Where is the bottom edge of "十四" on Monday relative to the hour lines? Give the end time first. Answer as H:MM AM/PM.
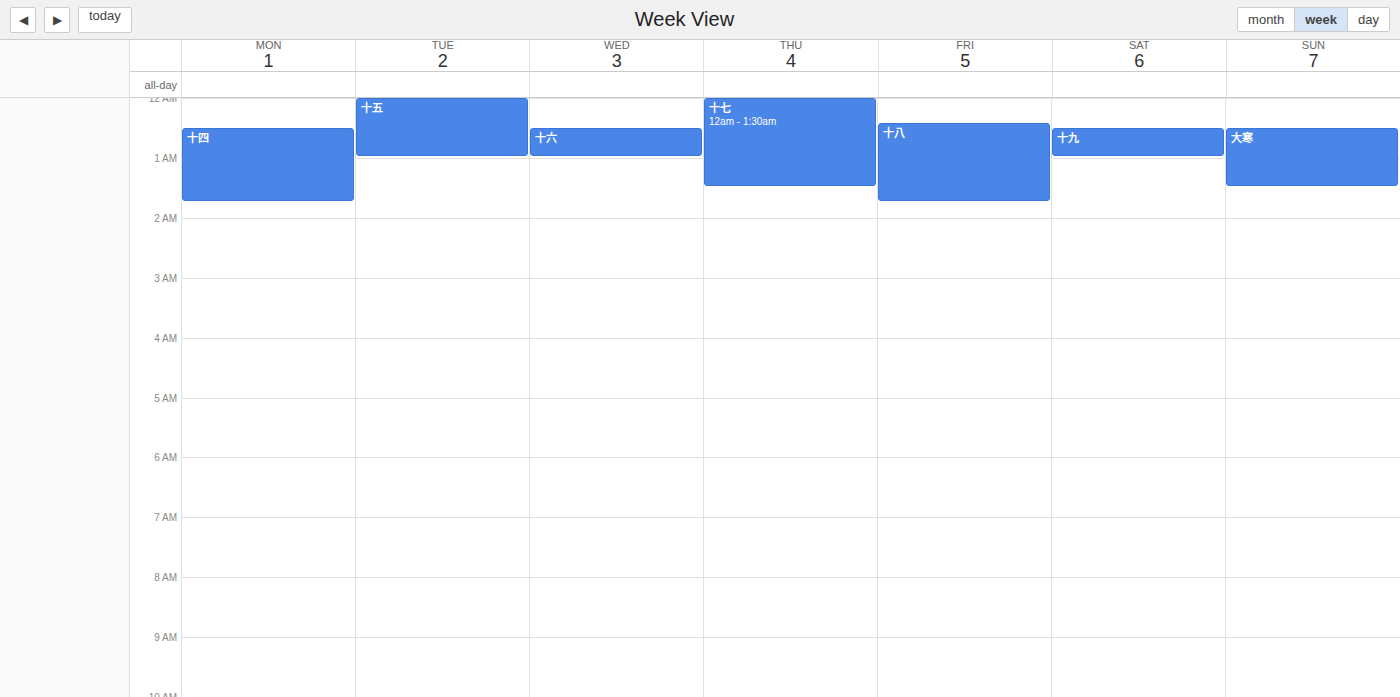
1:45 AM -- neither: three quarters of the way from the 1 AM line to the 2 AM line.